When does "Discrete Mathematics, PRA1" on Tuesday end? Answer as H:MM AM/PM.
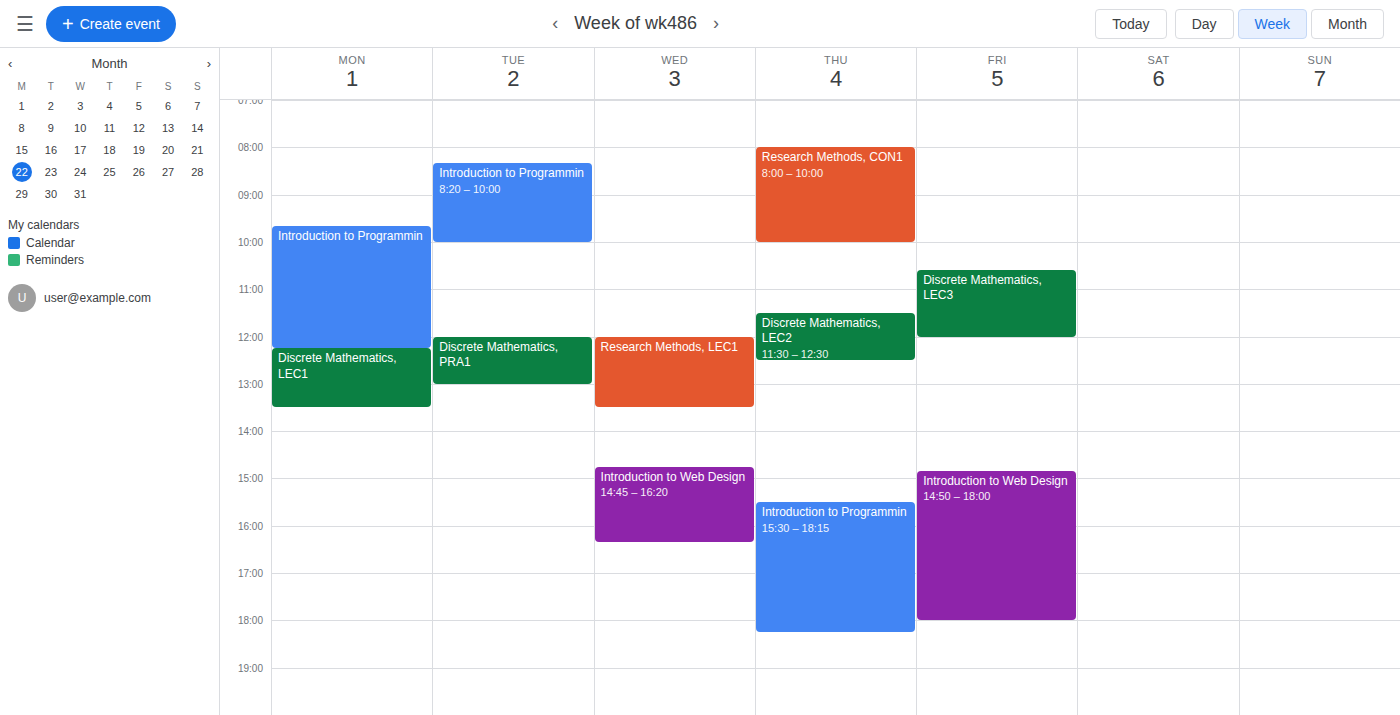
1:00 PM